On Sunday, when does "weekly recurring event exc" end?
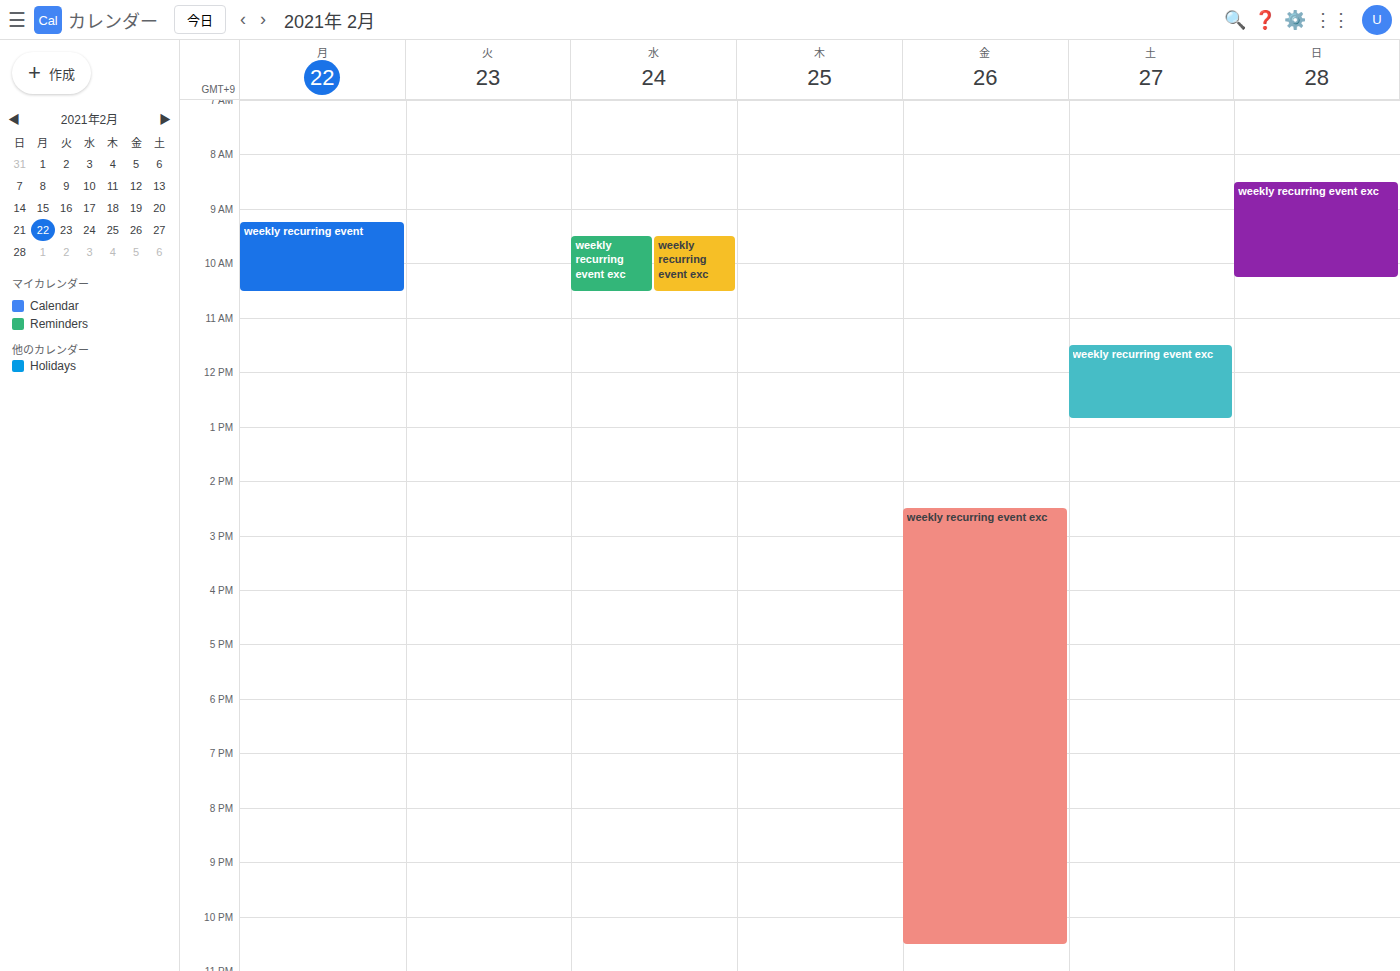
10:15 AM